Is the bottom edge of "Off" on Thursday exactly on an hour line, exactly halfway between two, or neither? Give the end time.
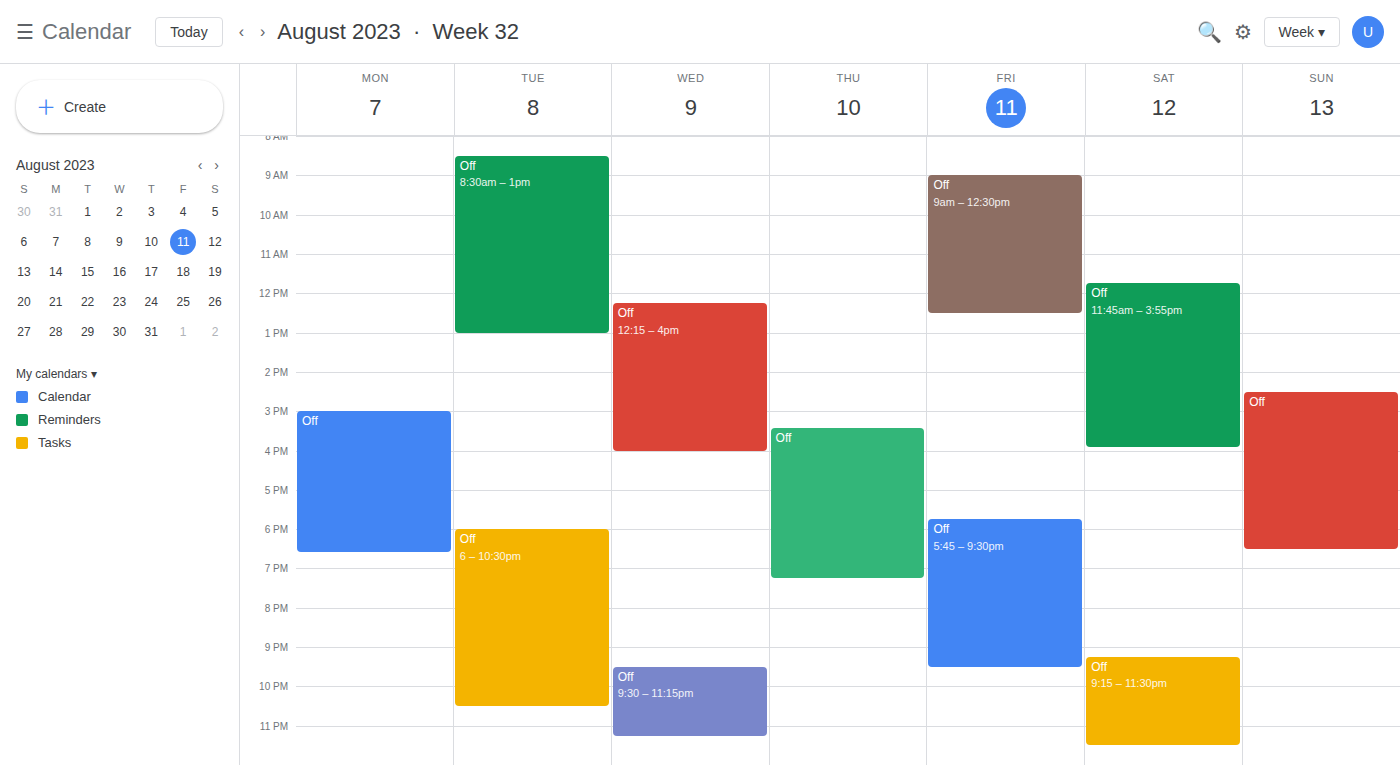
7:15 PM -- neither: a quarter of the way from the 7 PM line to the 8 PM line.